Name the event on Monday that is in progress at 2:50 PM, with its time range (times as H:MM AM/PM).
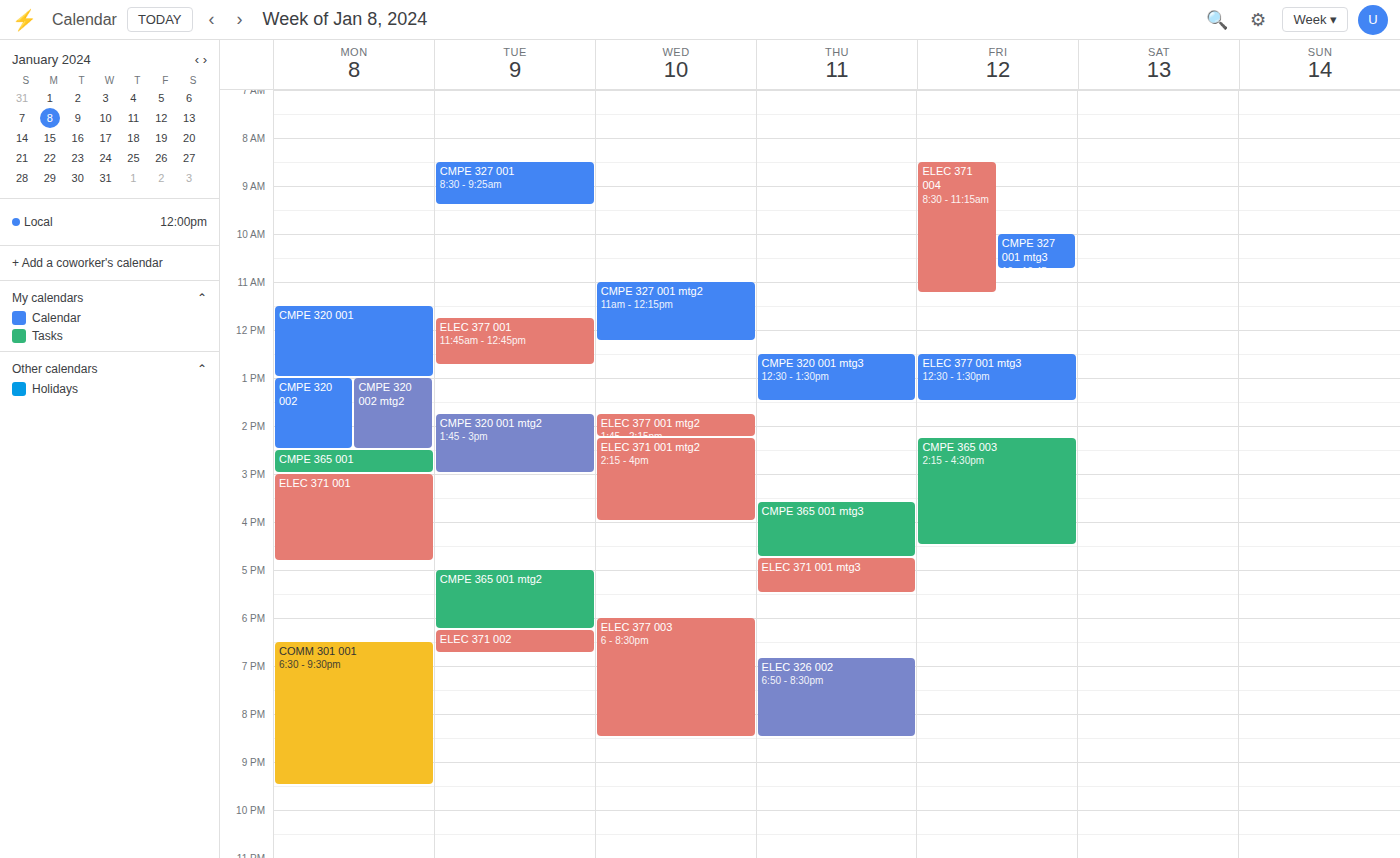
"CMPE 365 001", 2:30 PM to 3:00 PM